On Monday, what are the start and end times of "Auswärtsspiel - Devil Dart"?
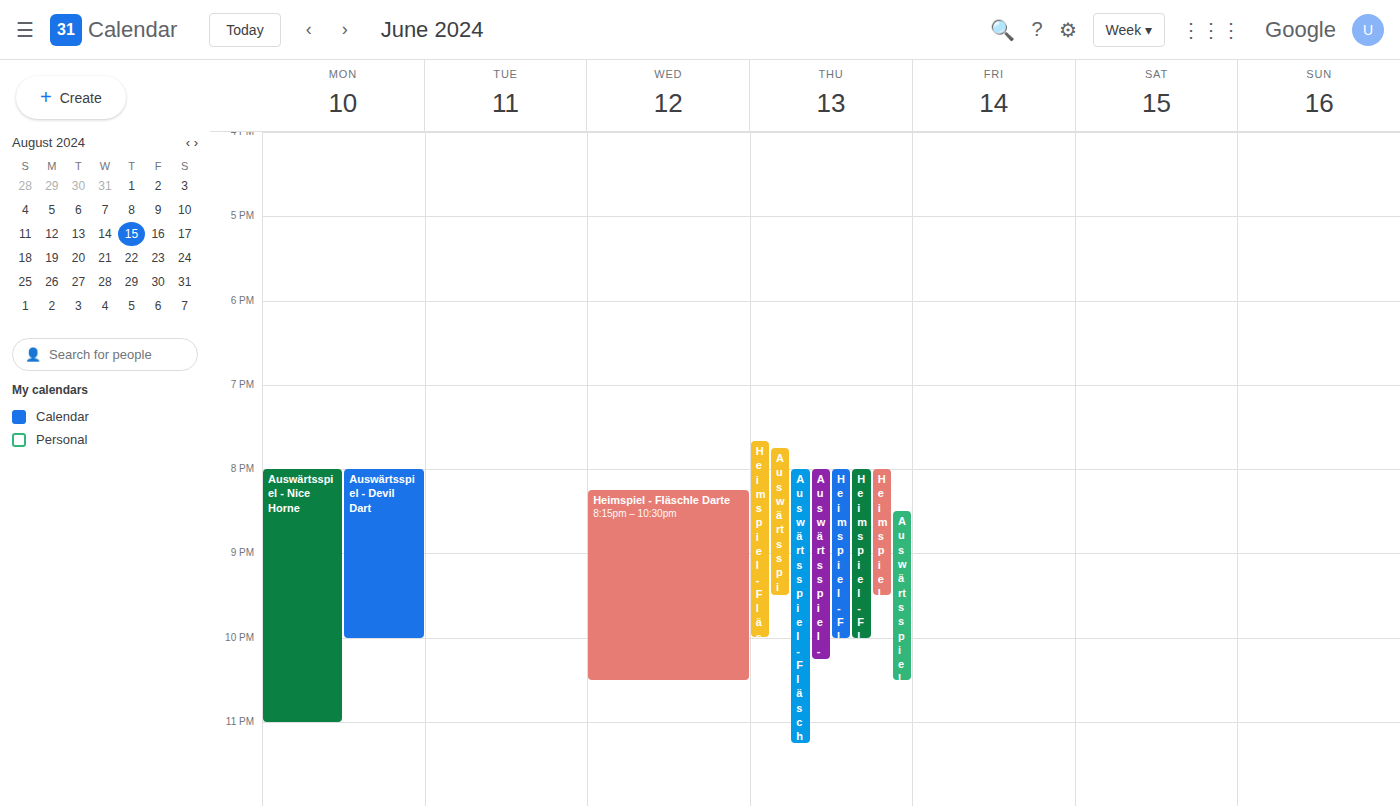
8:00 PM to 10:00 PM